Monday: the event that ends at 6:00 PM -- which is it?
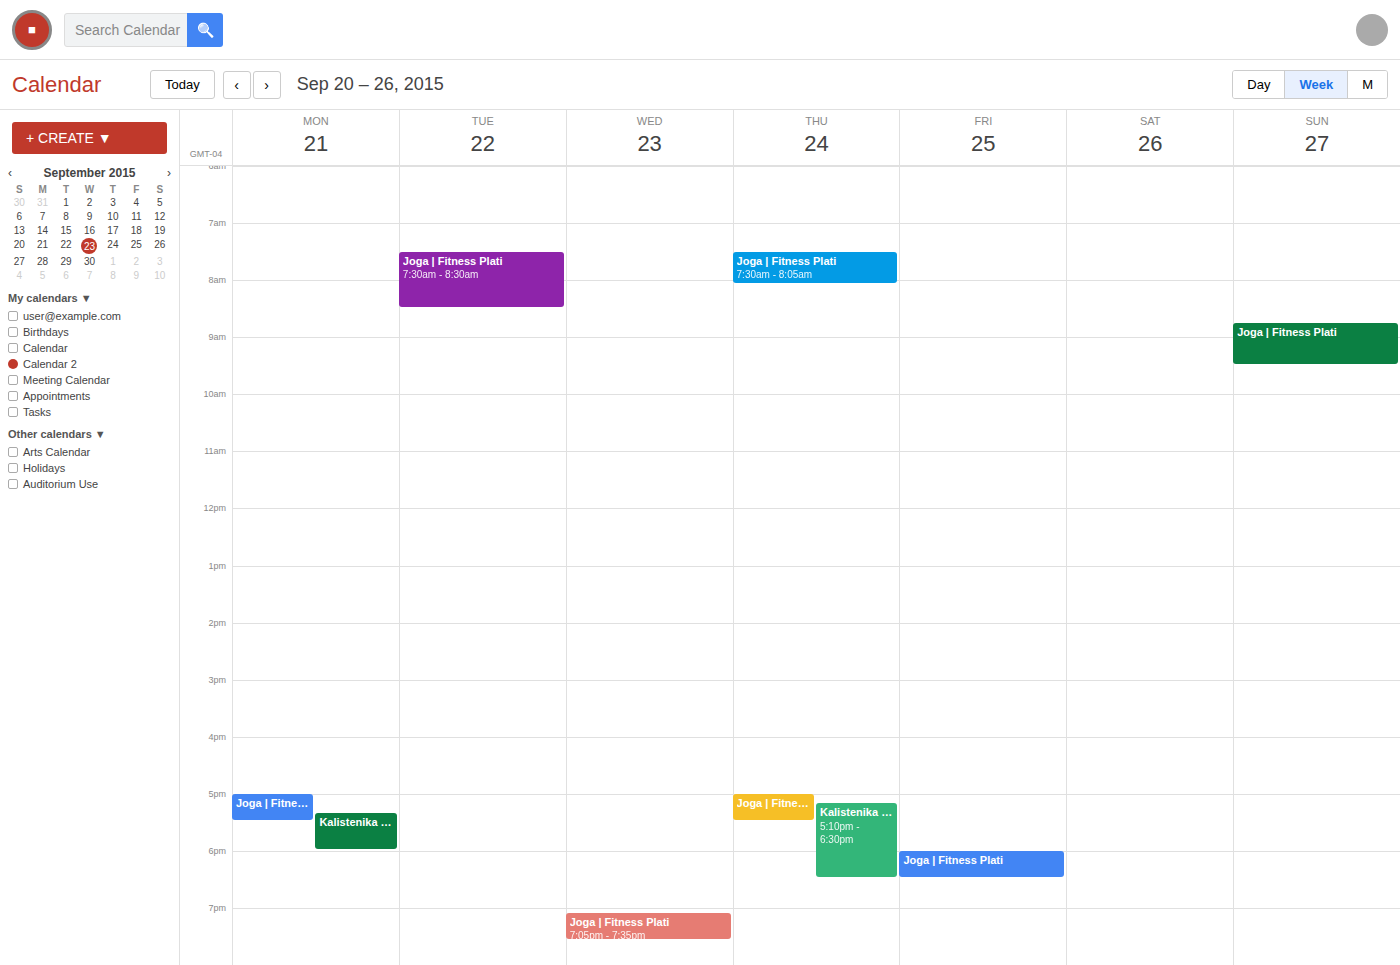
"Kalistenika | Fitnes"